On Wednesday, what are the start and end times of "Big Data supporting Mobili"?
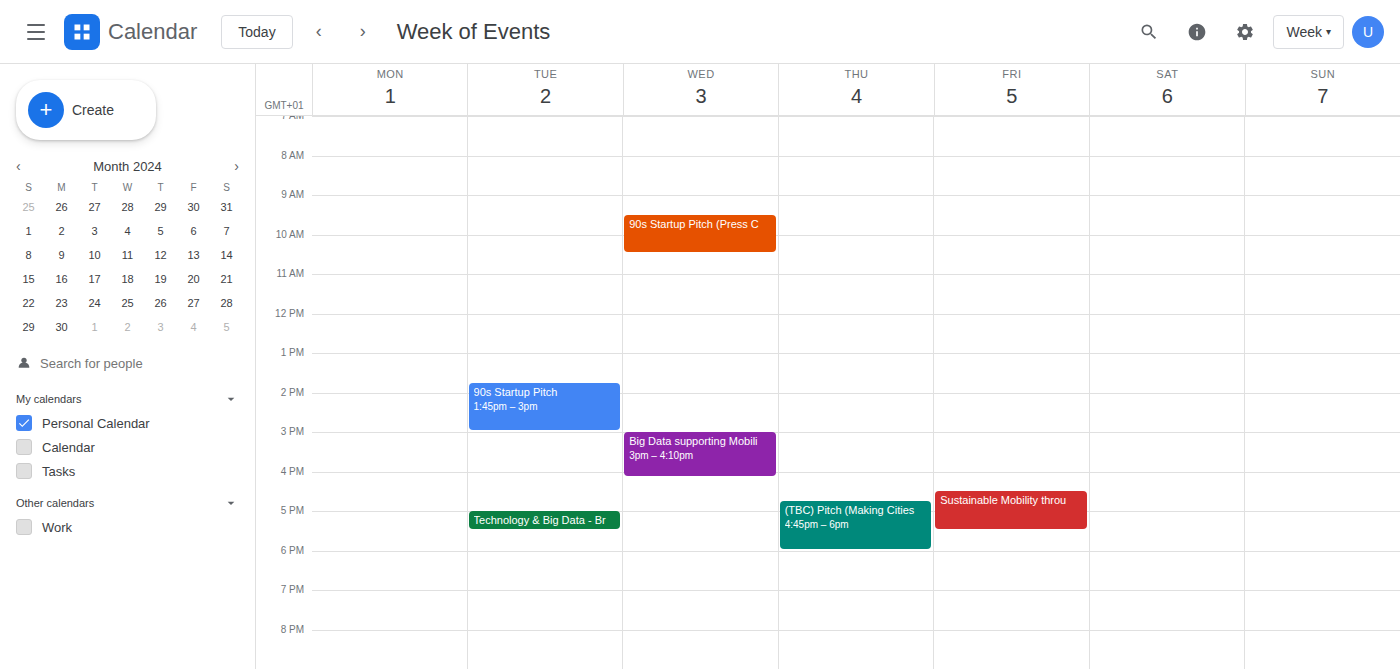
3:00 PM to 4:10 PM